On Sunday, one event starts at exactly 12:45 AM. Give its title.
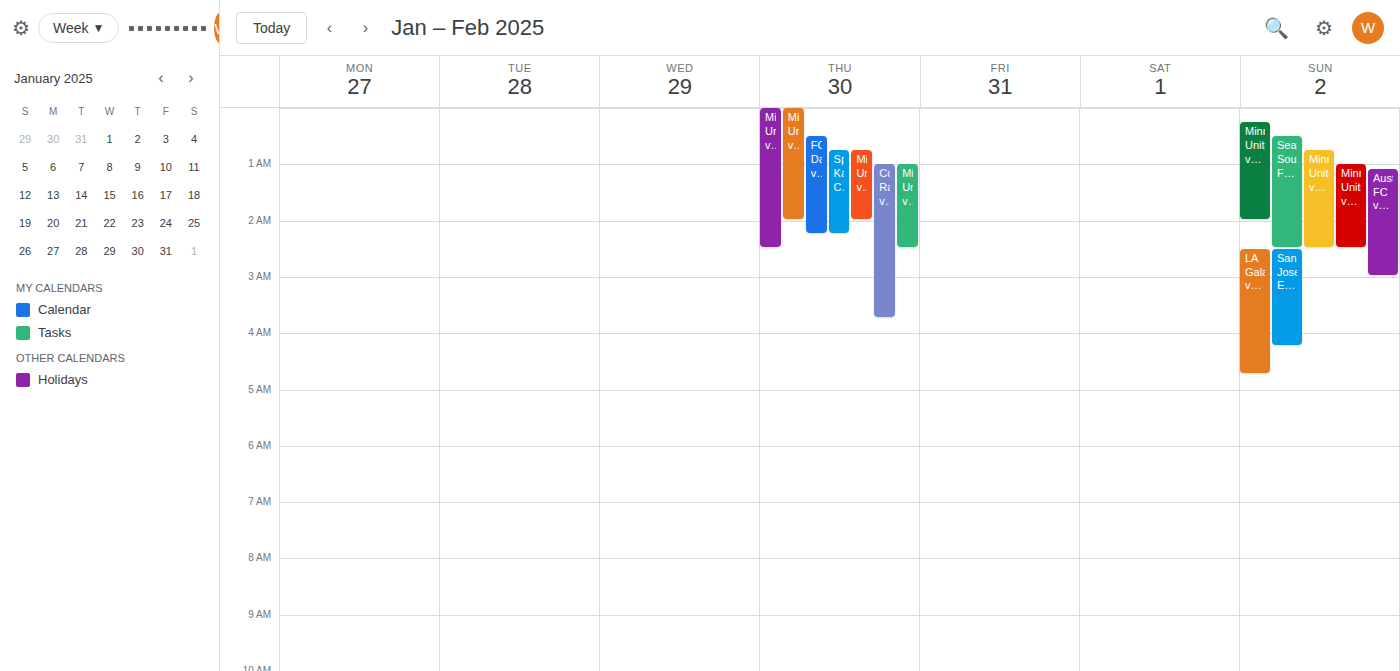
"Minnesota United vs. Real"